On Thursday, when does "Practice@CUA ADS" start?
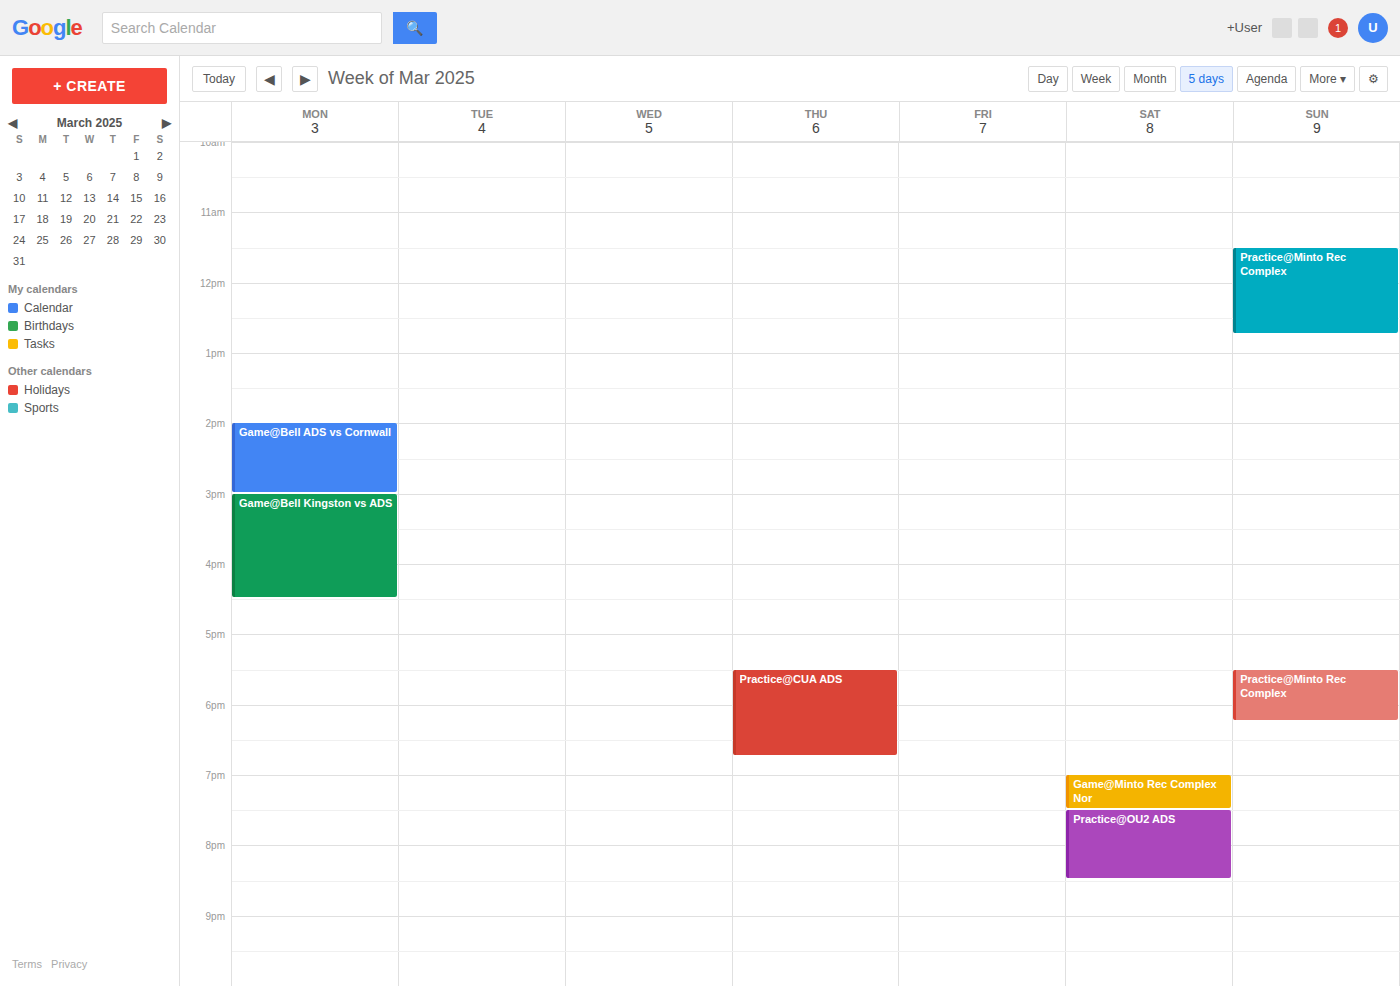
17:30